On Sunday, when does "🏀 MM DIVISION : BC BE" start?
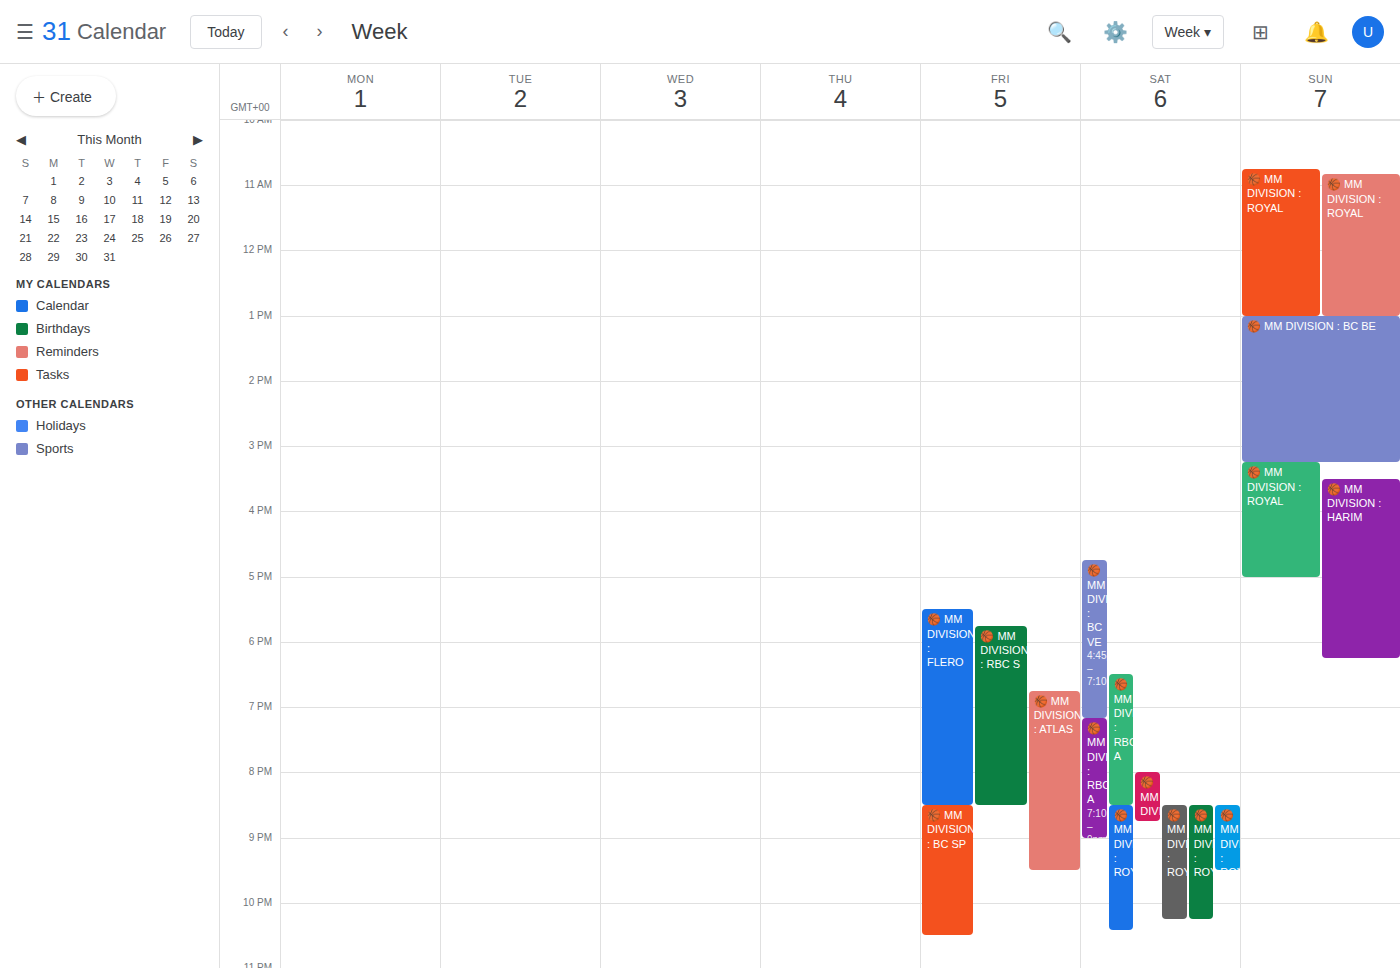
1:00 PM